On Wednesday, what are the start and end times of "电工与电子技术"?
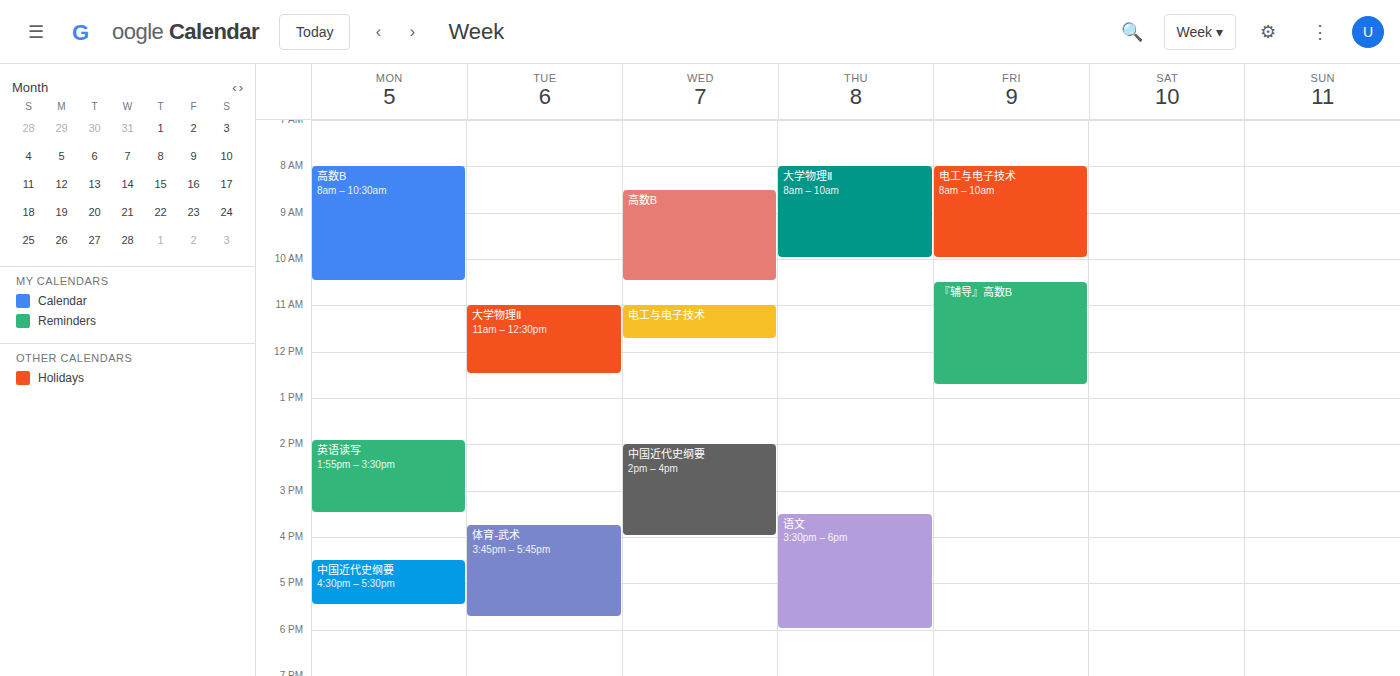
11:00 AM to 11:45 AM